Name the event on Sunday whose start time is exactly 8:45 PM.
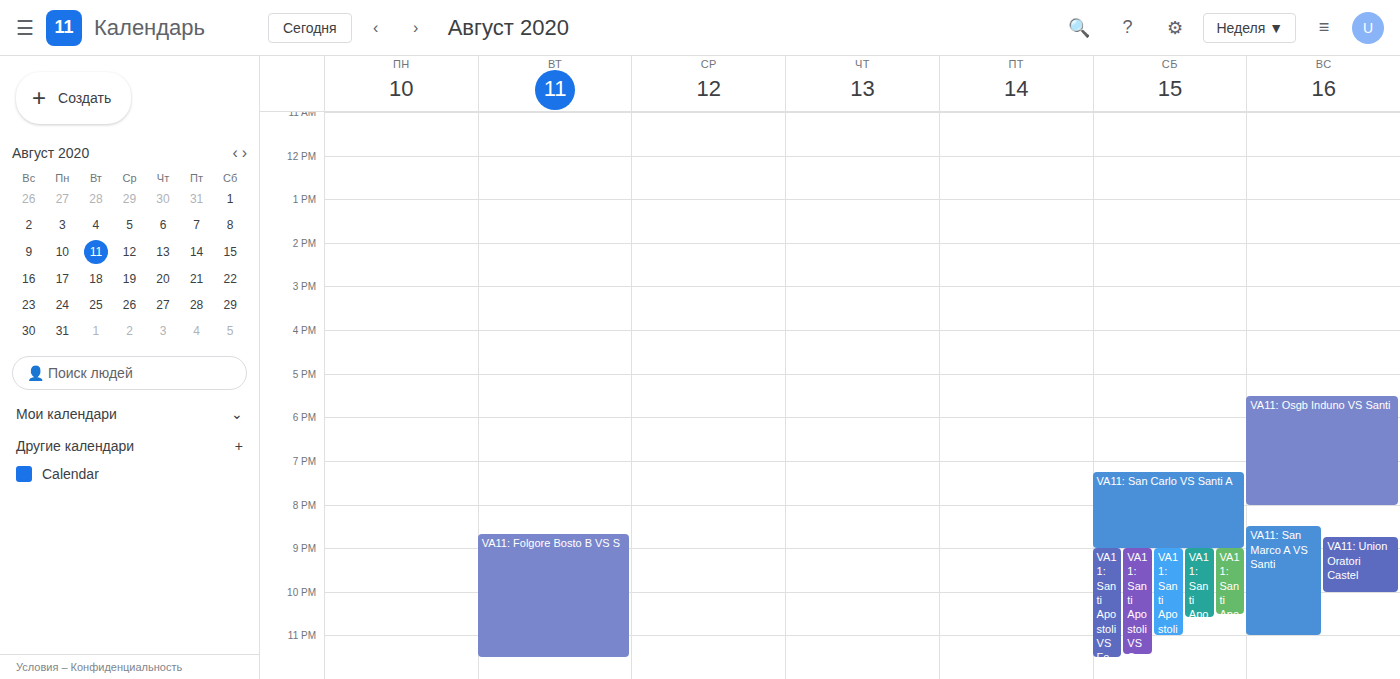
"VA11: Union Oratori Castel"